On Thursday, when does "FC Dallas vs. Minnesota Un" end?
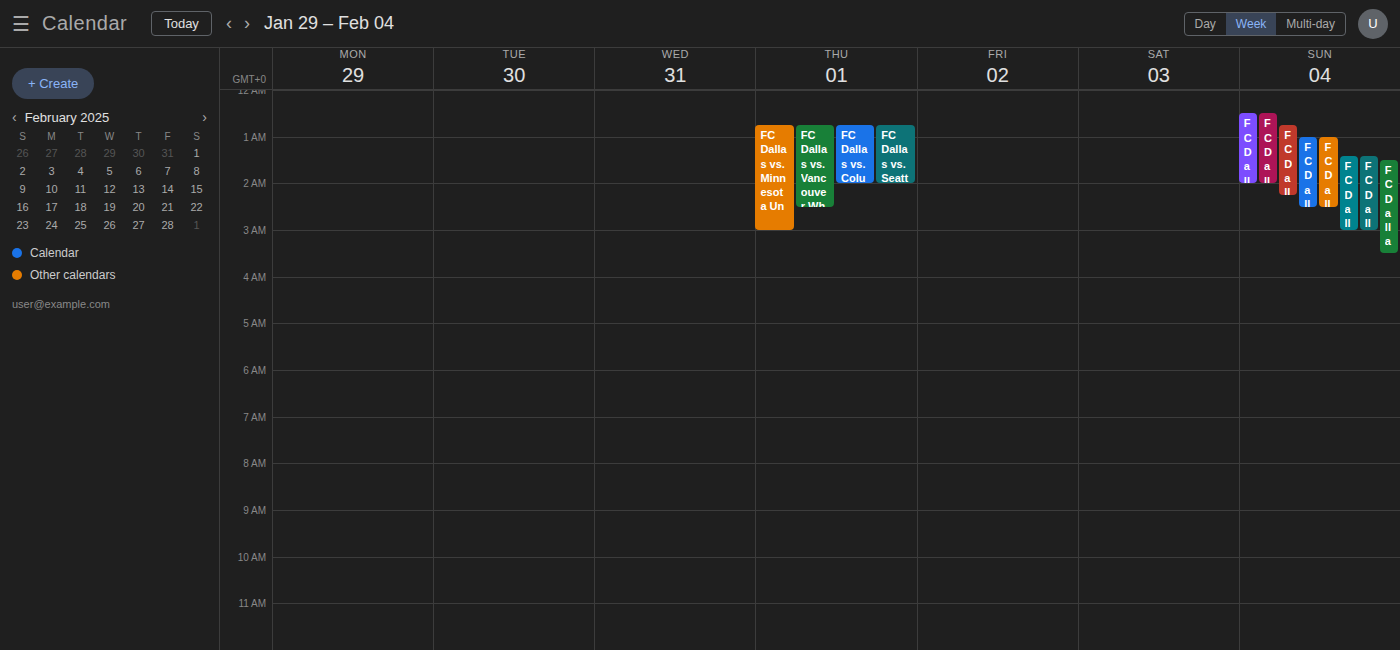
03:00